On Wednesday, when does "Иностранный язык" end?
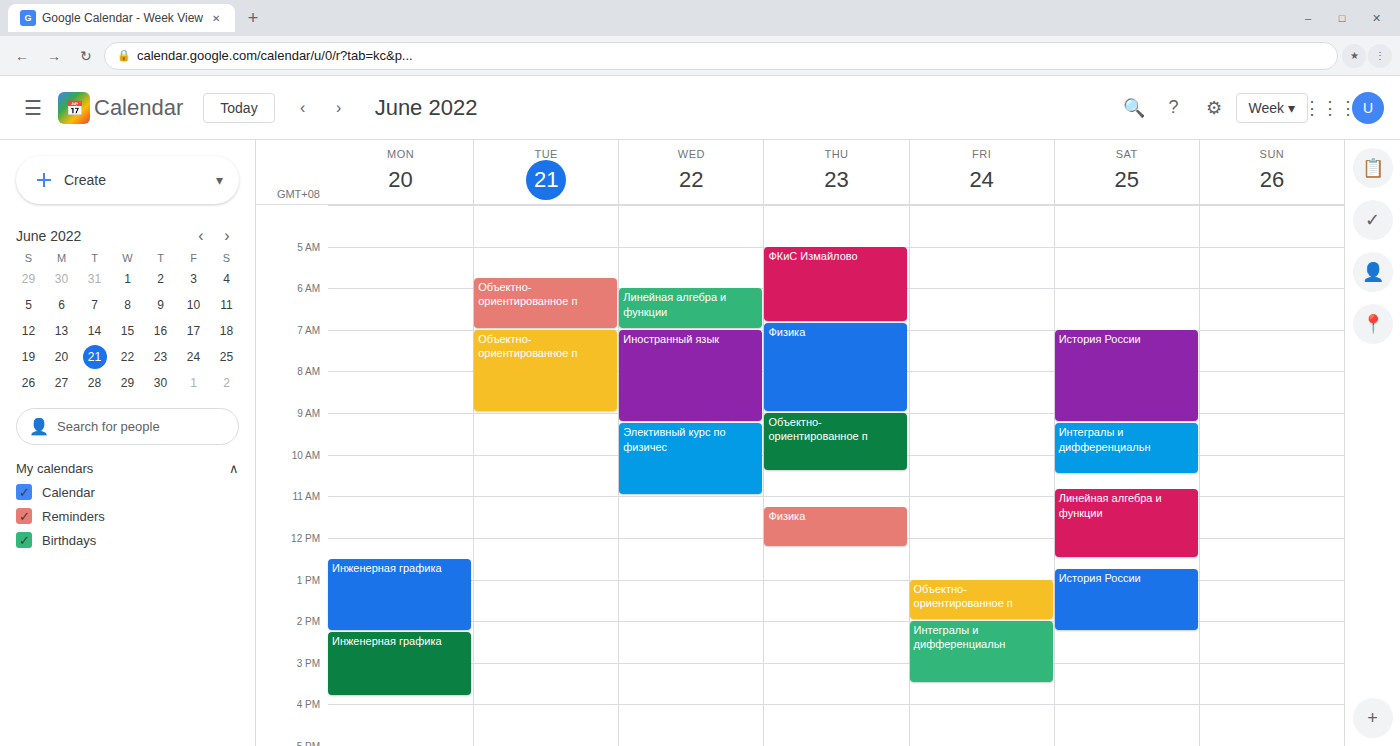
9:15 AM